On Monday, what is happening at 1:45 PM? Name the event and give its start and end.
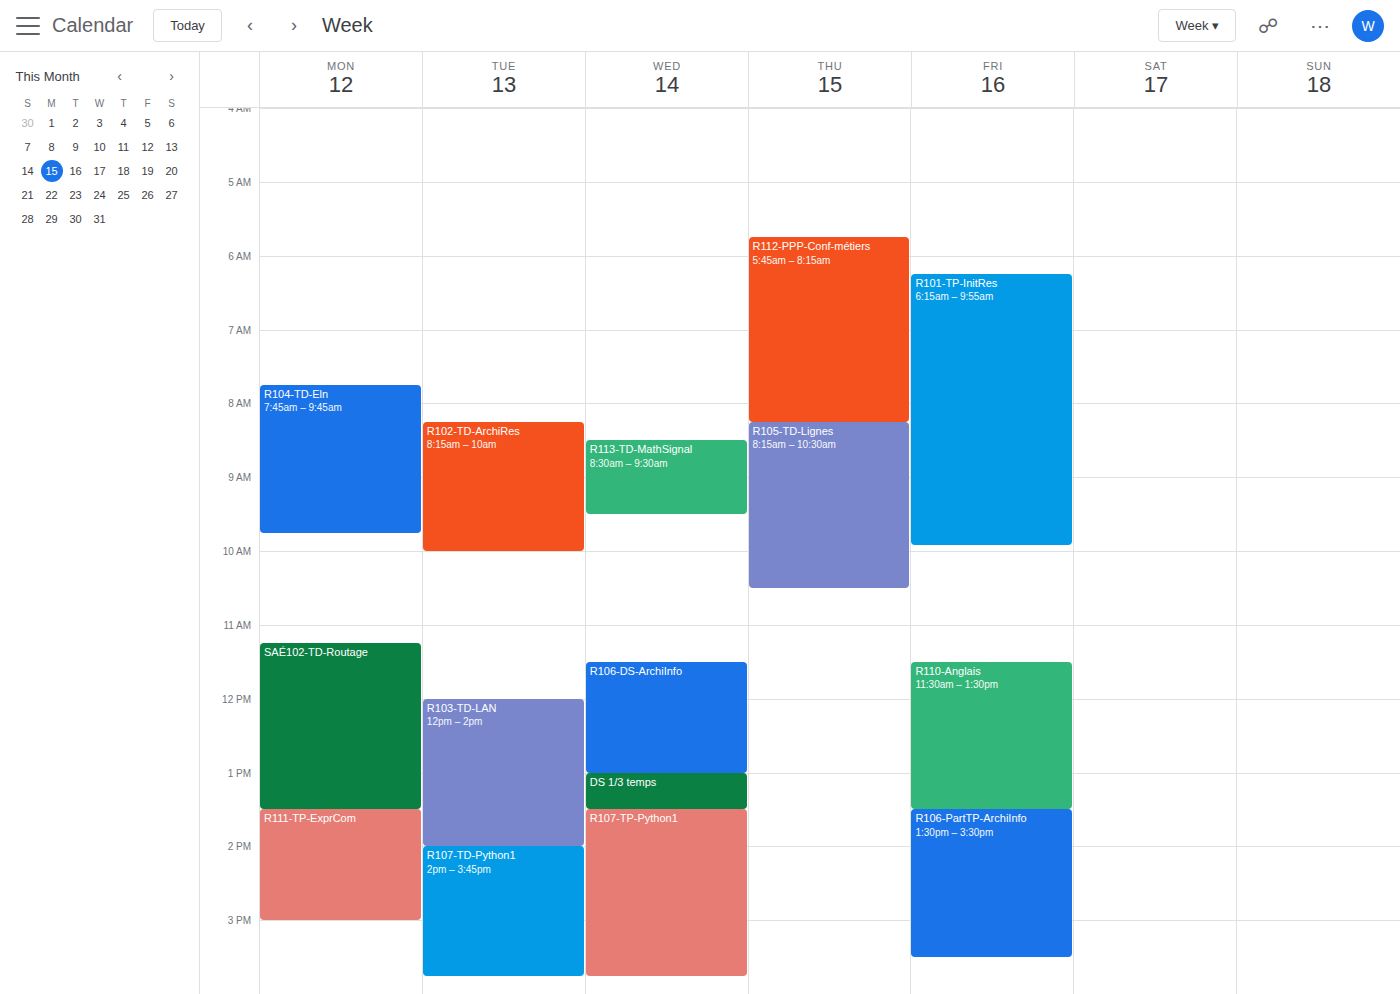
"R111-TP-ExprCom", 1:30 PM to 3:00 PM